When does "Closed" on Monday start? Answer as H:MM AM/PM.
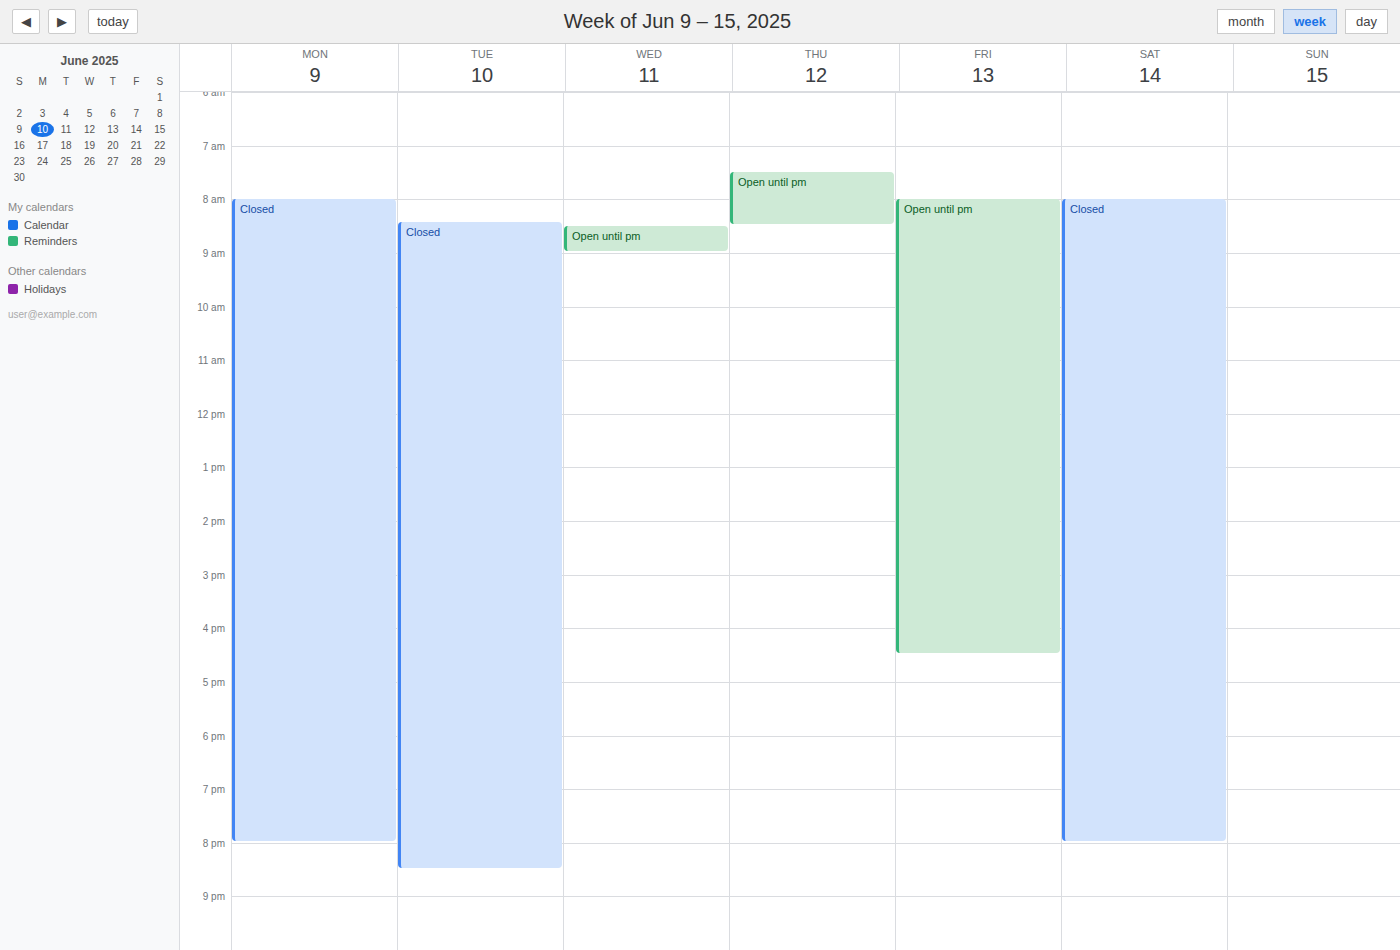
8:00 AM